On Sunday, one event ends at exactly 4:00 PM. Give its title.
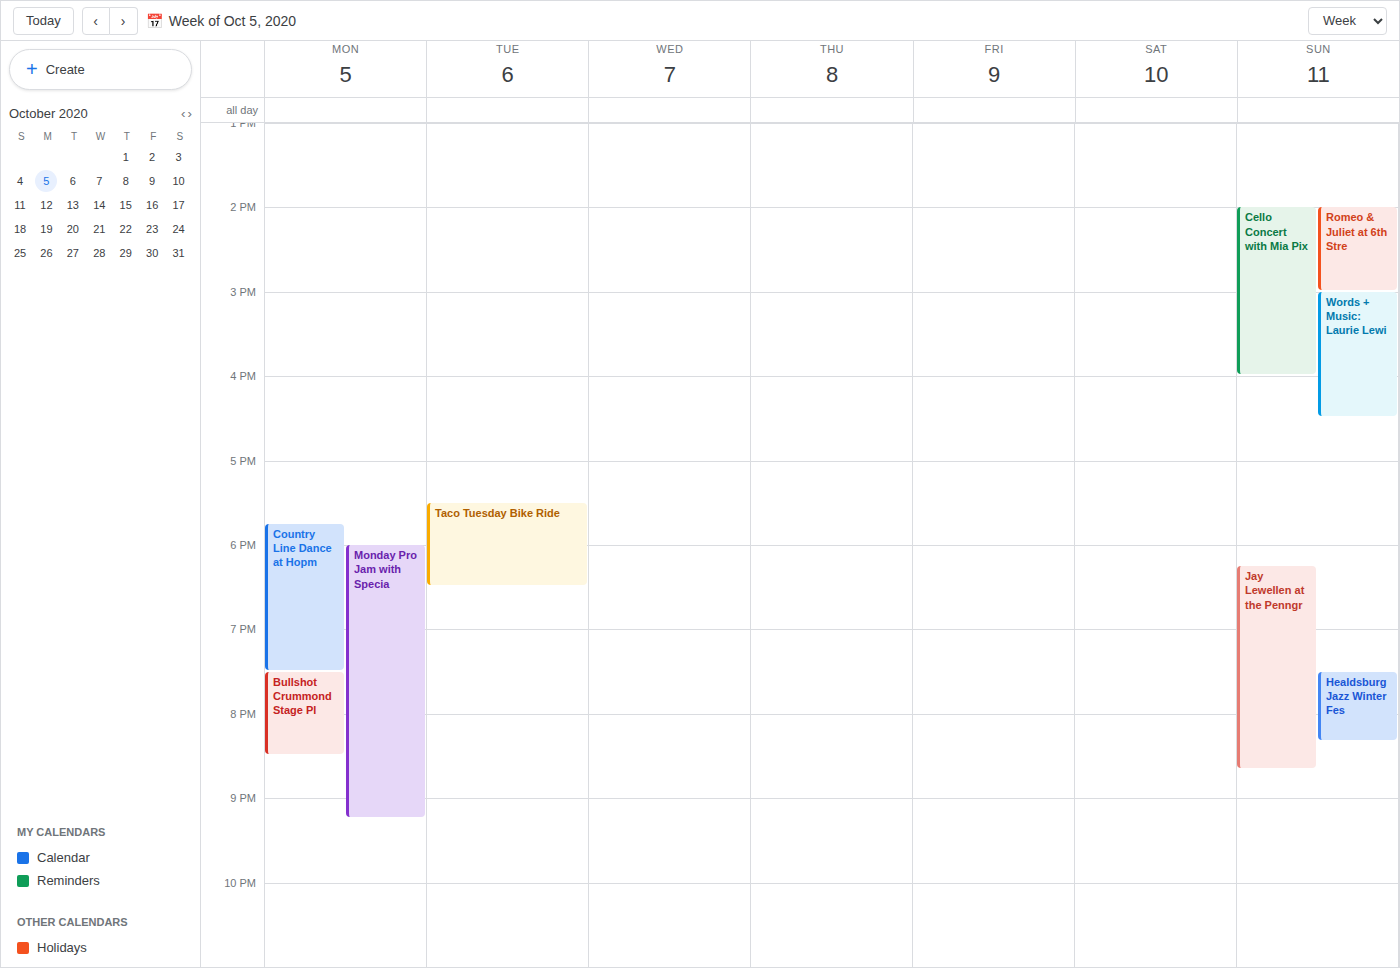
"Cello Concert with Mia Pix"